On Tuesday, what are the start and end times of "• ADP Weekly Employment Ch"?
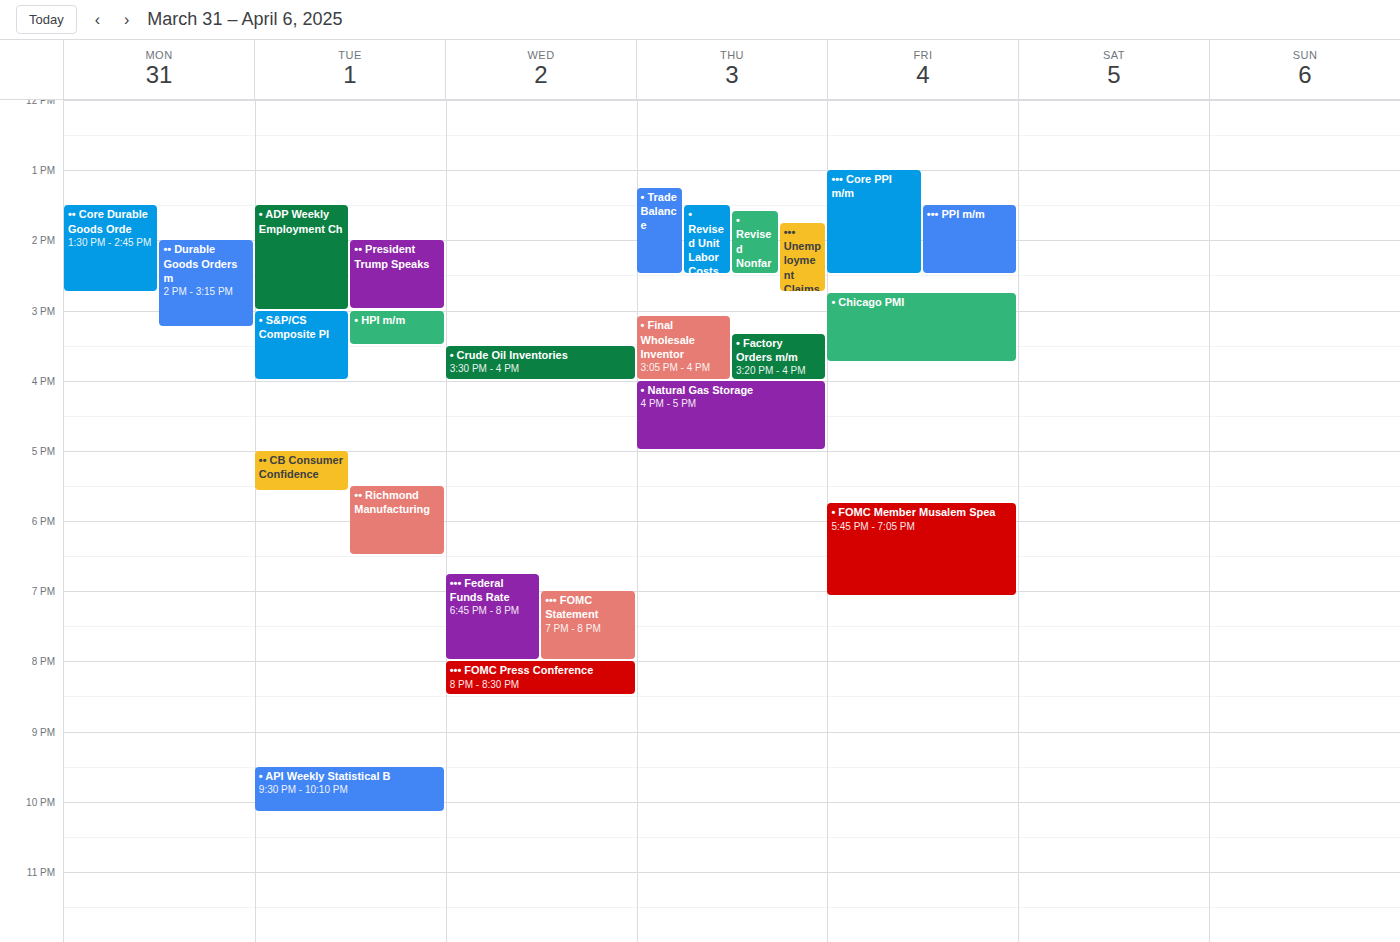
1:30 PM to 3:00 PM